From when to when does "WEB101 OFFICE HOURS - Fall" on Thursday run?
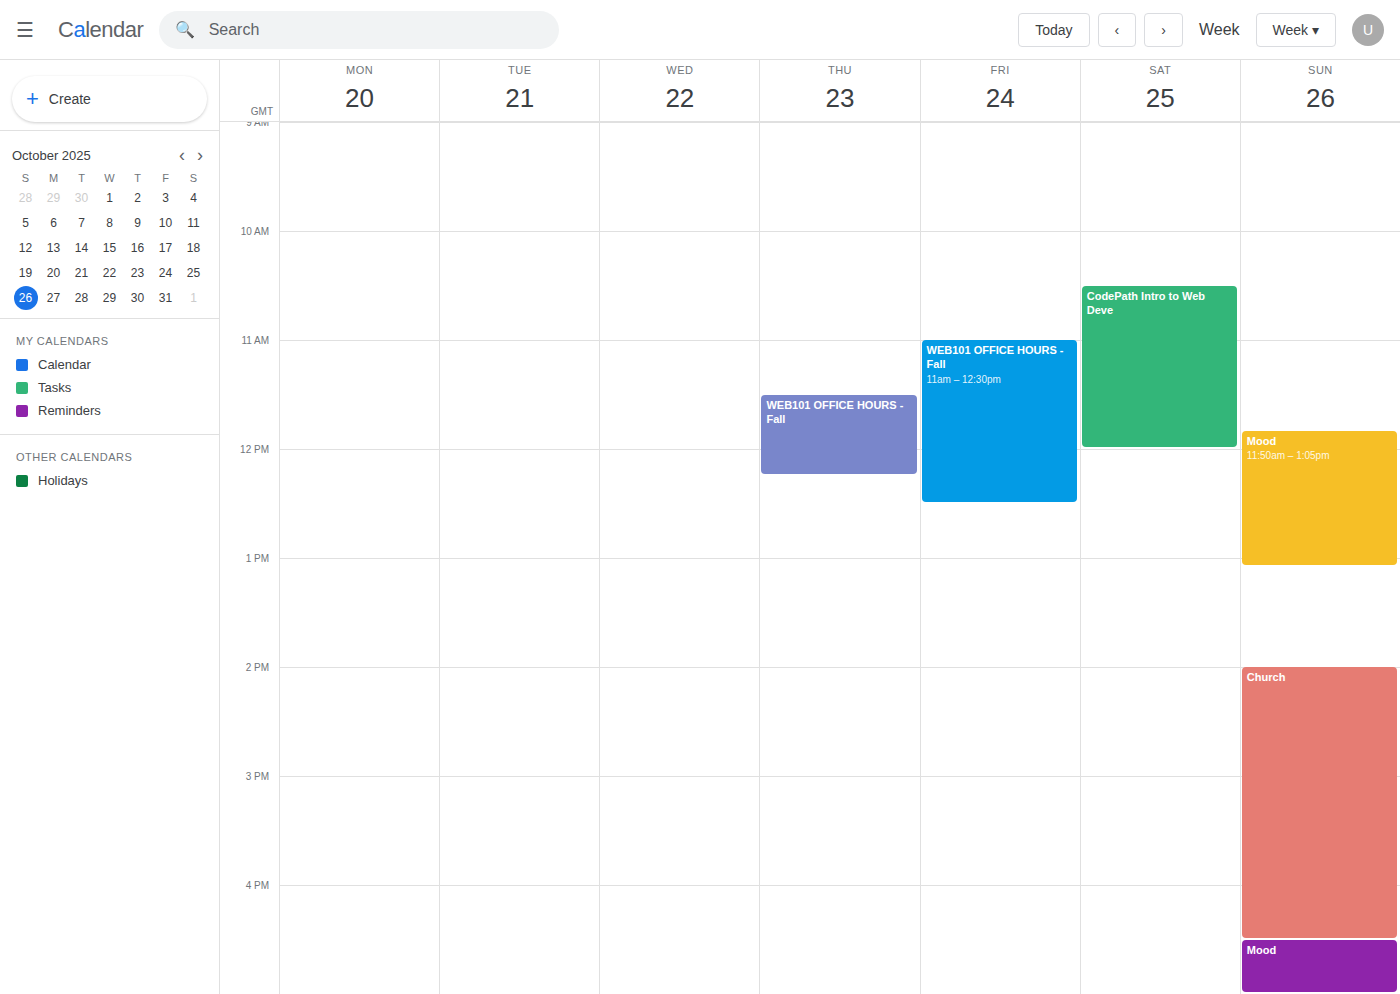
11:30 AM to 12:15 PM